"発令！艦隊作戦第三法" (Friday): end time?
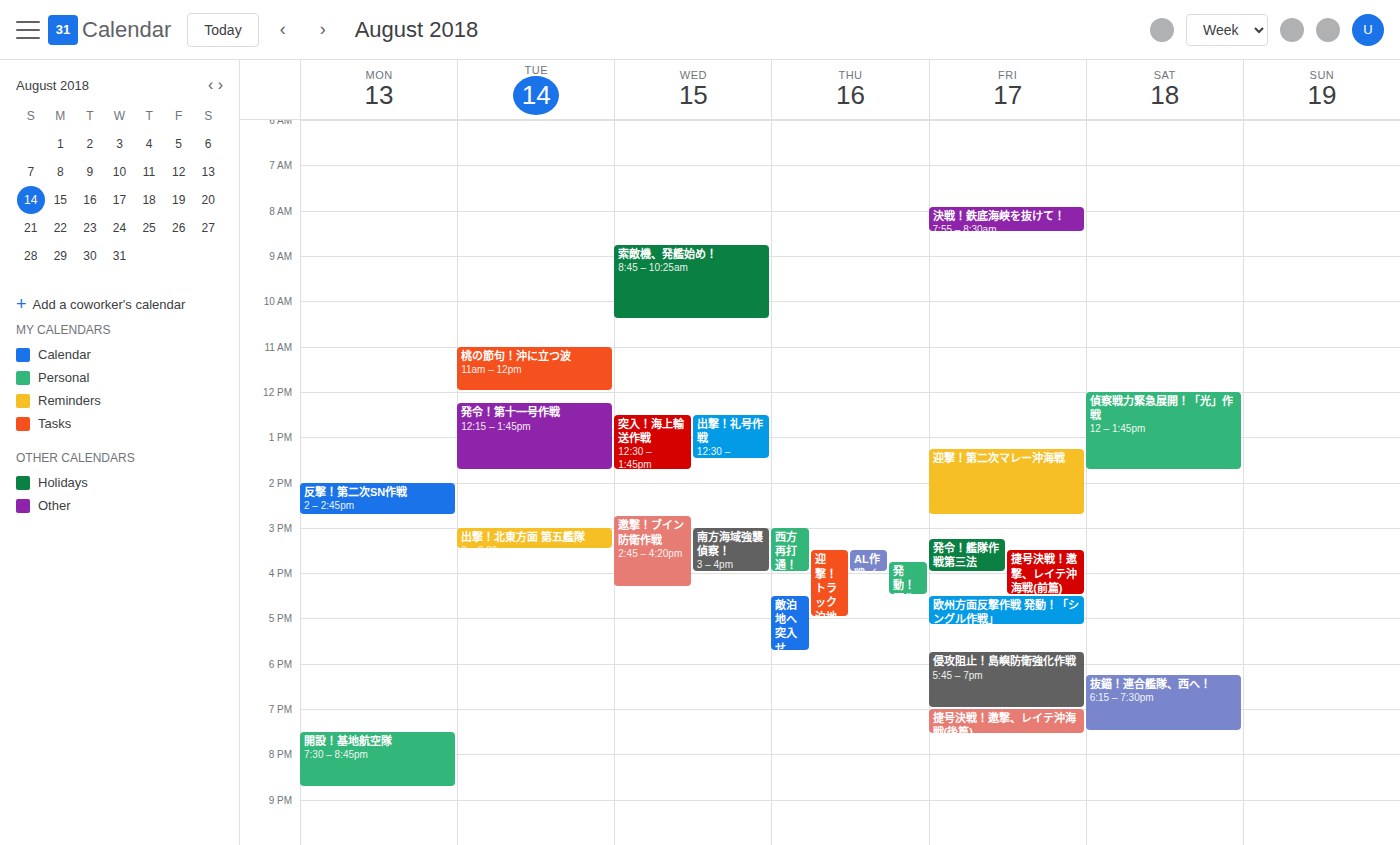
16:00